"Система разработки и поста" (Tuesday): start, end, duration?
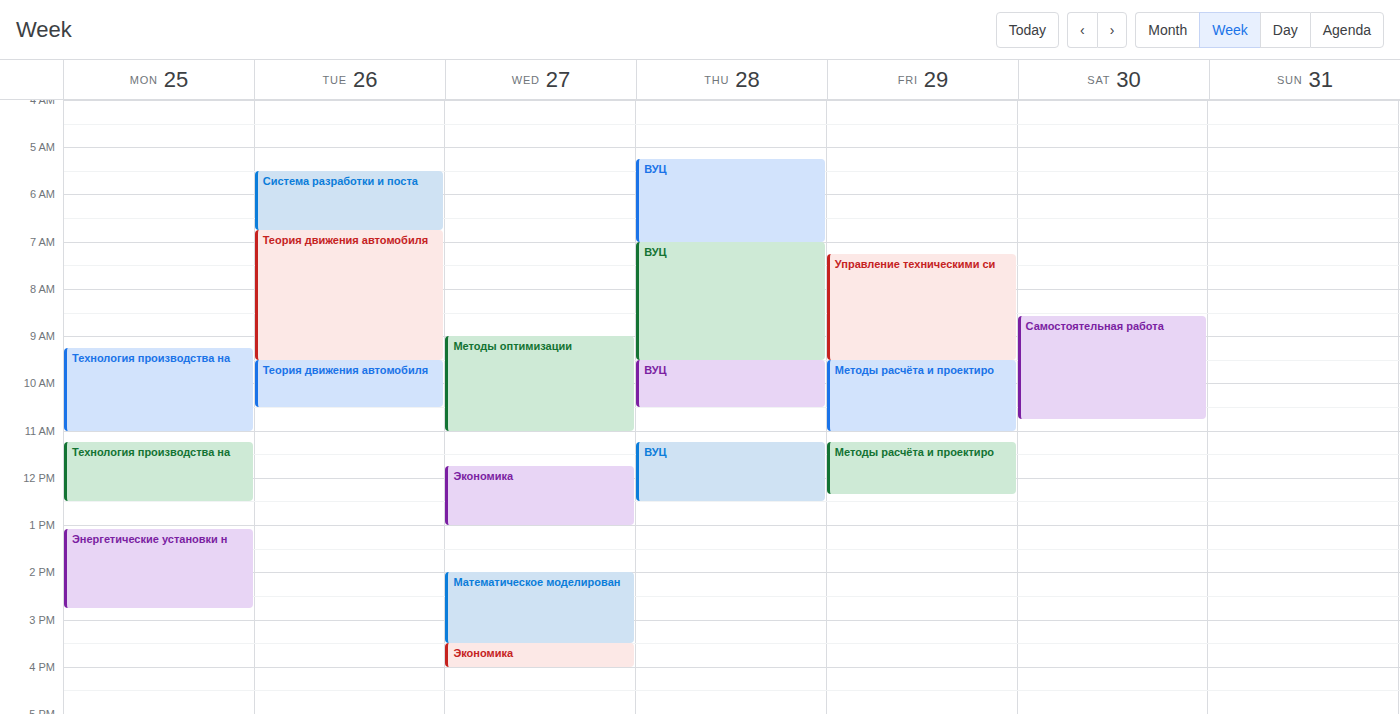
5:30 AM to 6:45 AM, 1 hour 15 minutes